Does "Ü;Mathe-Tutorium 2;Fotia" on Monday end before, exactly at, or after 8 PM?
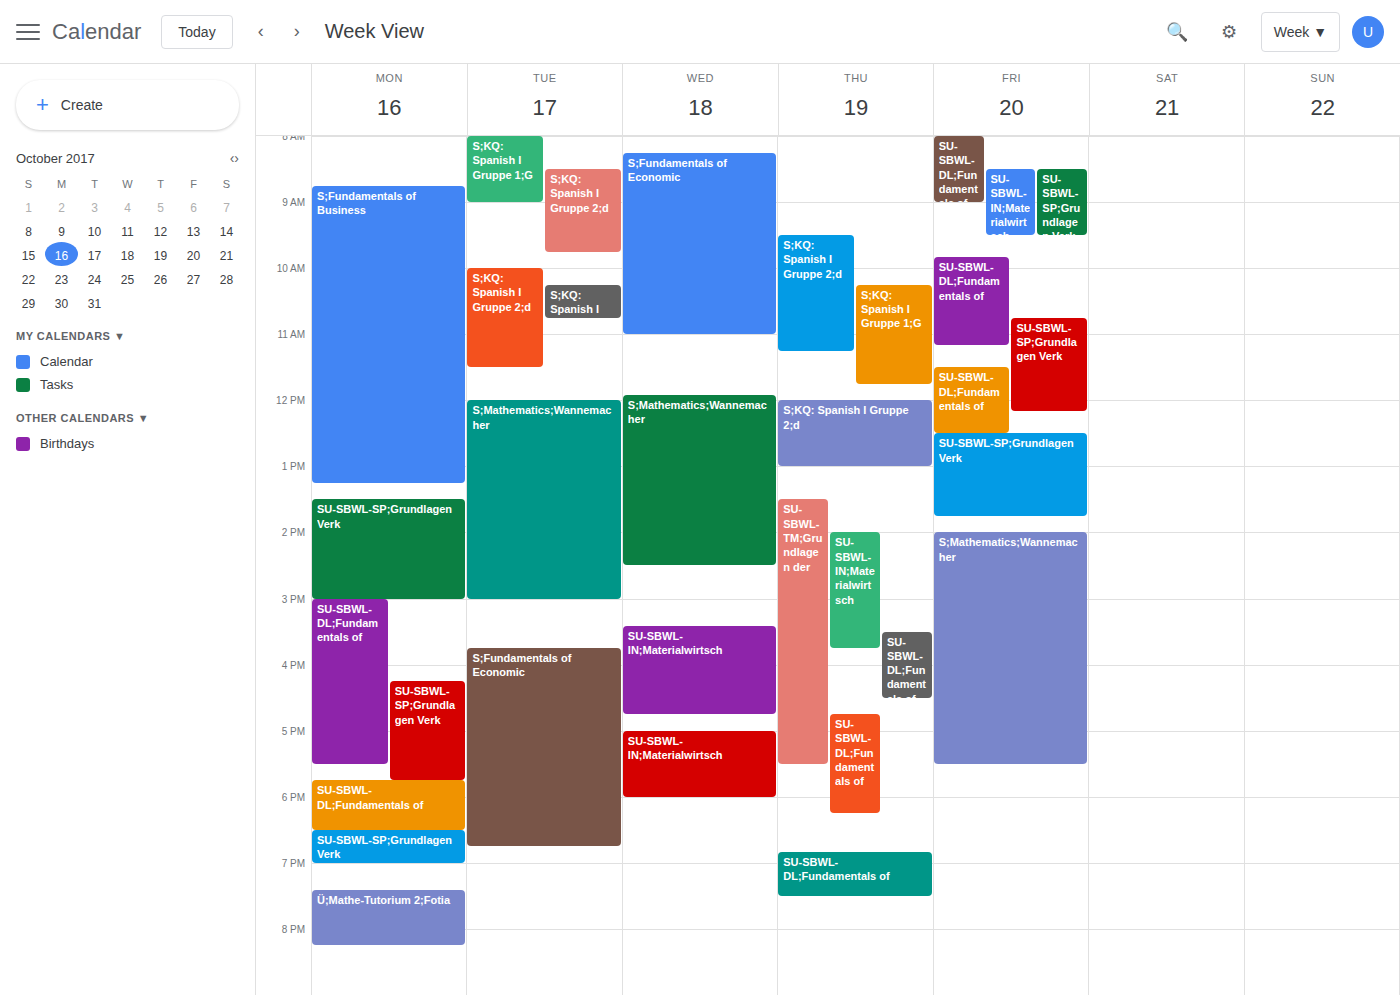
8:15 PM -- after 8 PM, 15 minutes below the 8 PM line.